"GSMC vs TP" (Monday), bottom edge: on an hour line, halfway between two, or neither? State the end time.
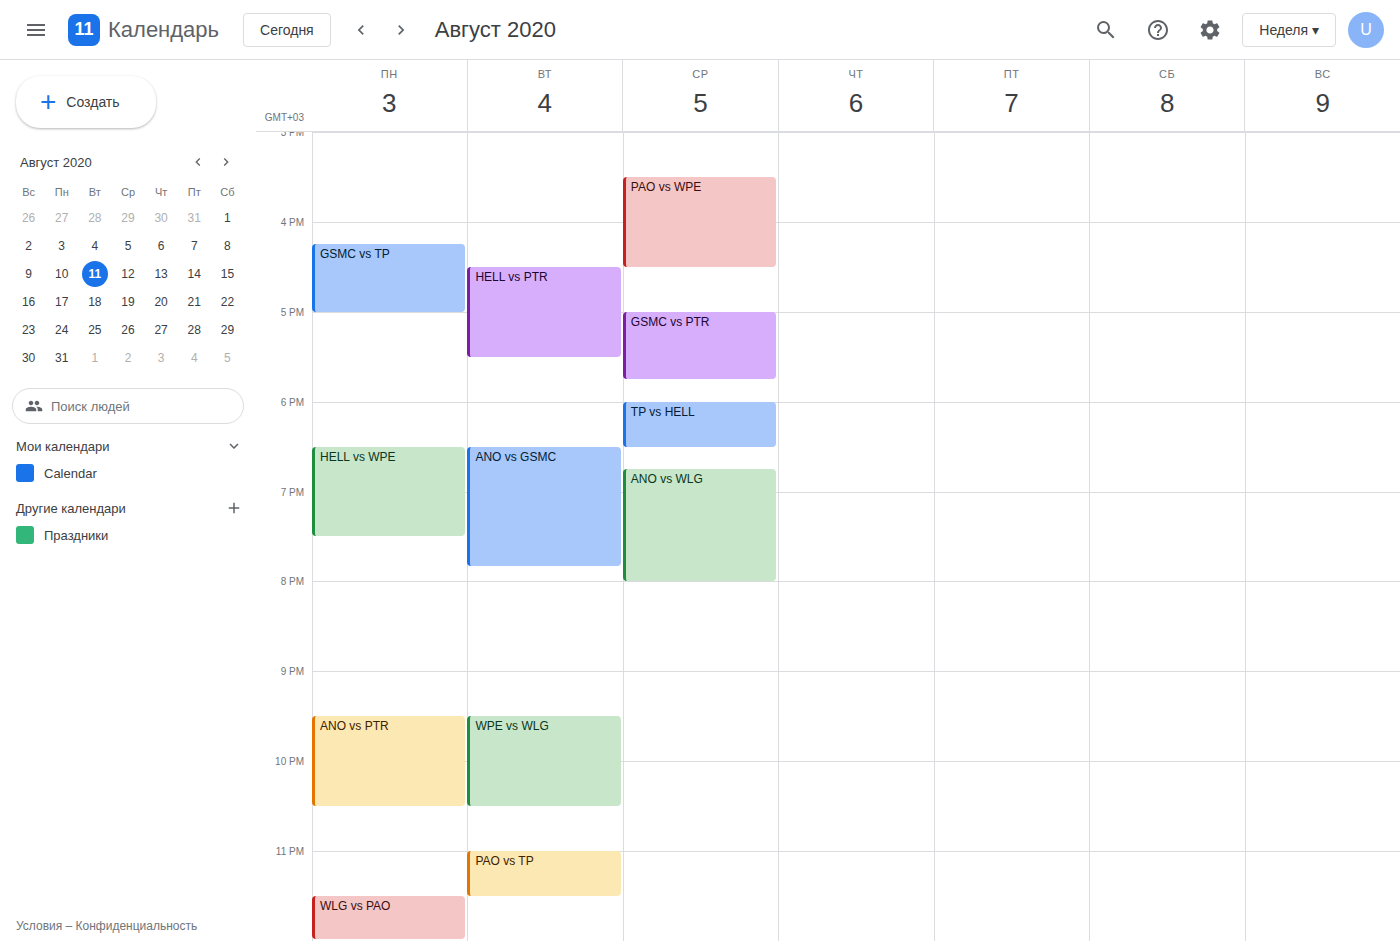
5:00 PM -- exactly on the 5 PM line.